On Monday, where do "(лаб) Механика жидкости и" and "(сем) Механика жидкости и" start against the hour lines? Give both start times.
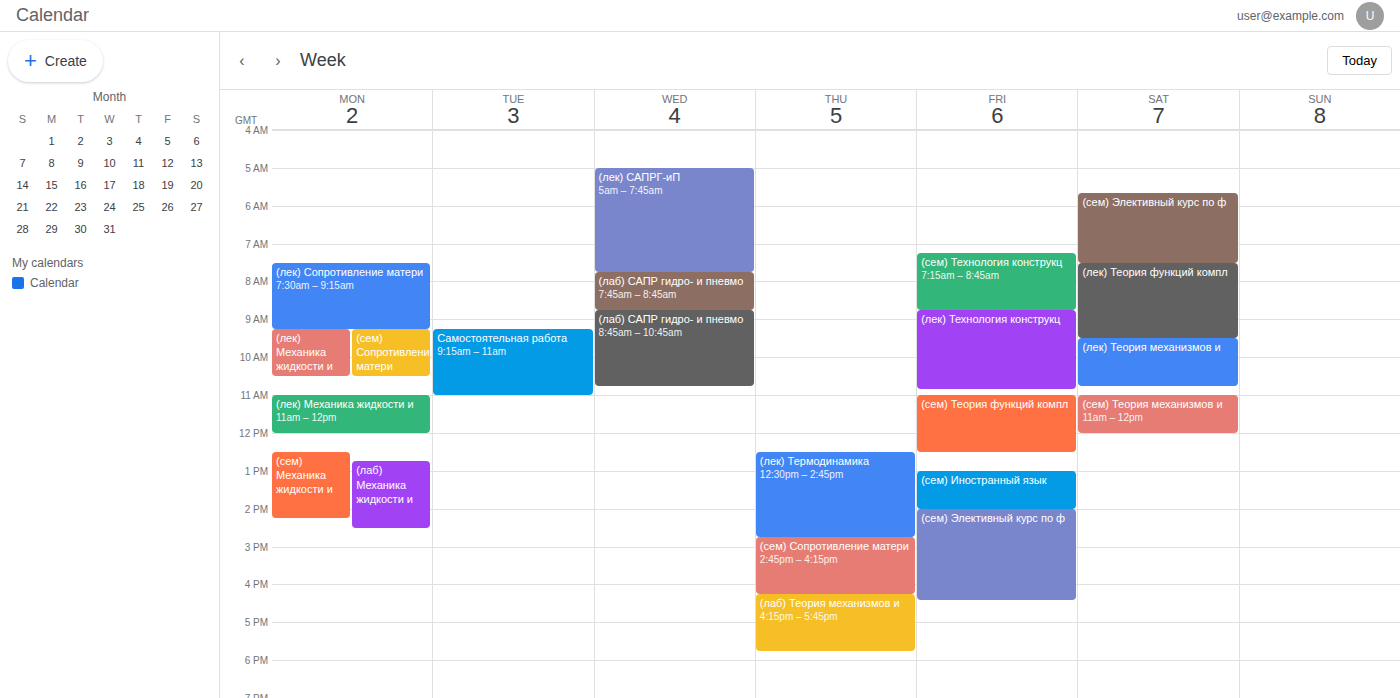
"(лаб) Механика жидкости и": 12:45 PM, neither: three quarters of the way from the 12 PM line to the 1 PM line. "(сем) Механика жидкости и": 12:30 PM, halfway between the 12 PM and 1 PM lines.